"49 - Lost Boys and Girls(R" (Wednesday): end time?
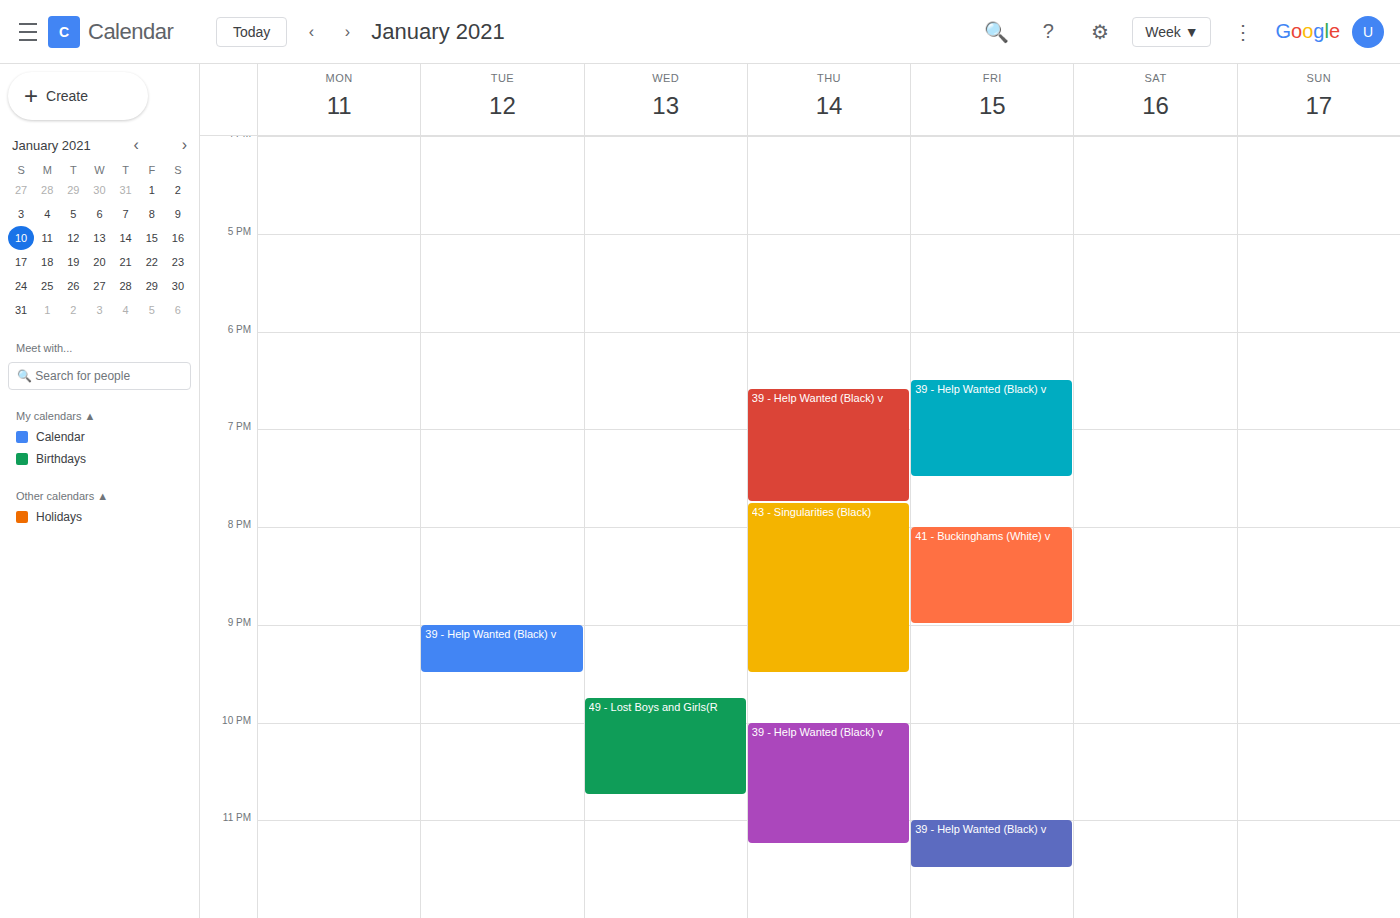
10:45 PM